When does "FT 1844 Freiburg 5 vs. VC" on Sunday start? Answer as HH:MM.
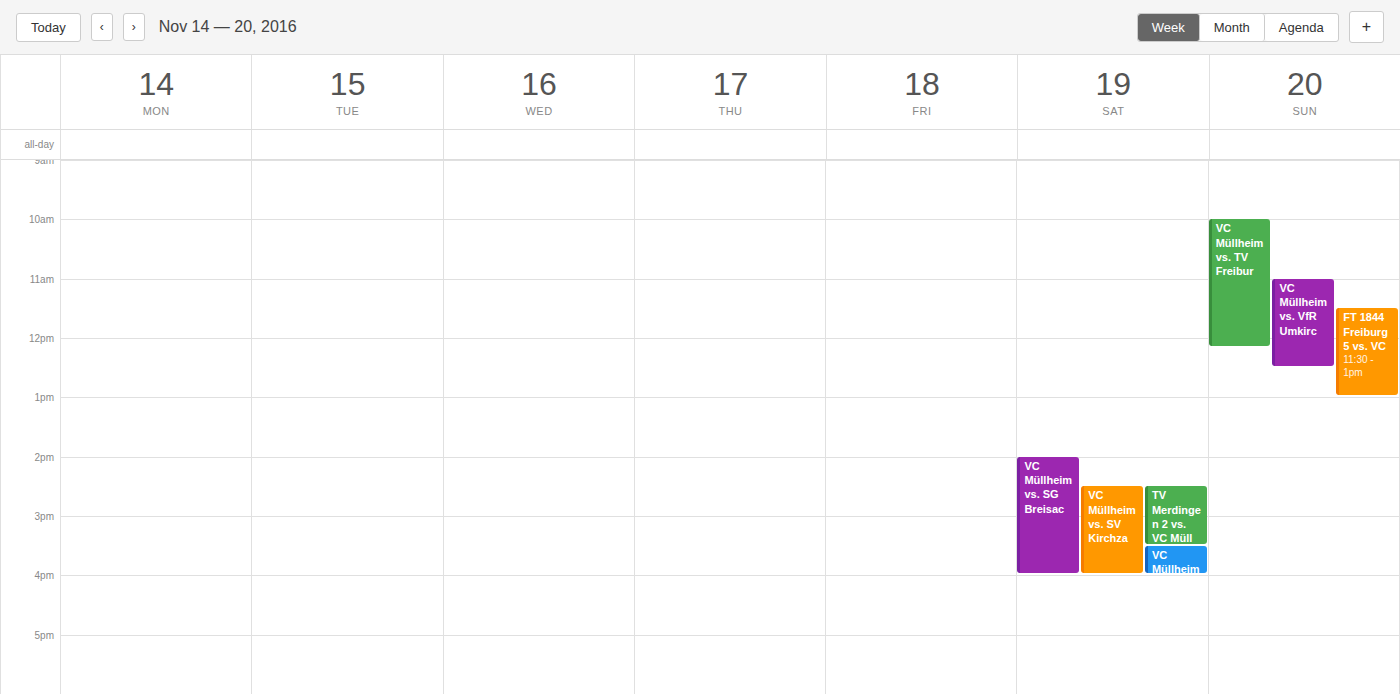
11:30